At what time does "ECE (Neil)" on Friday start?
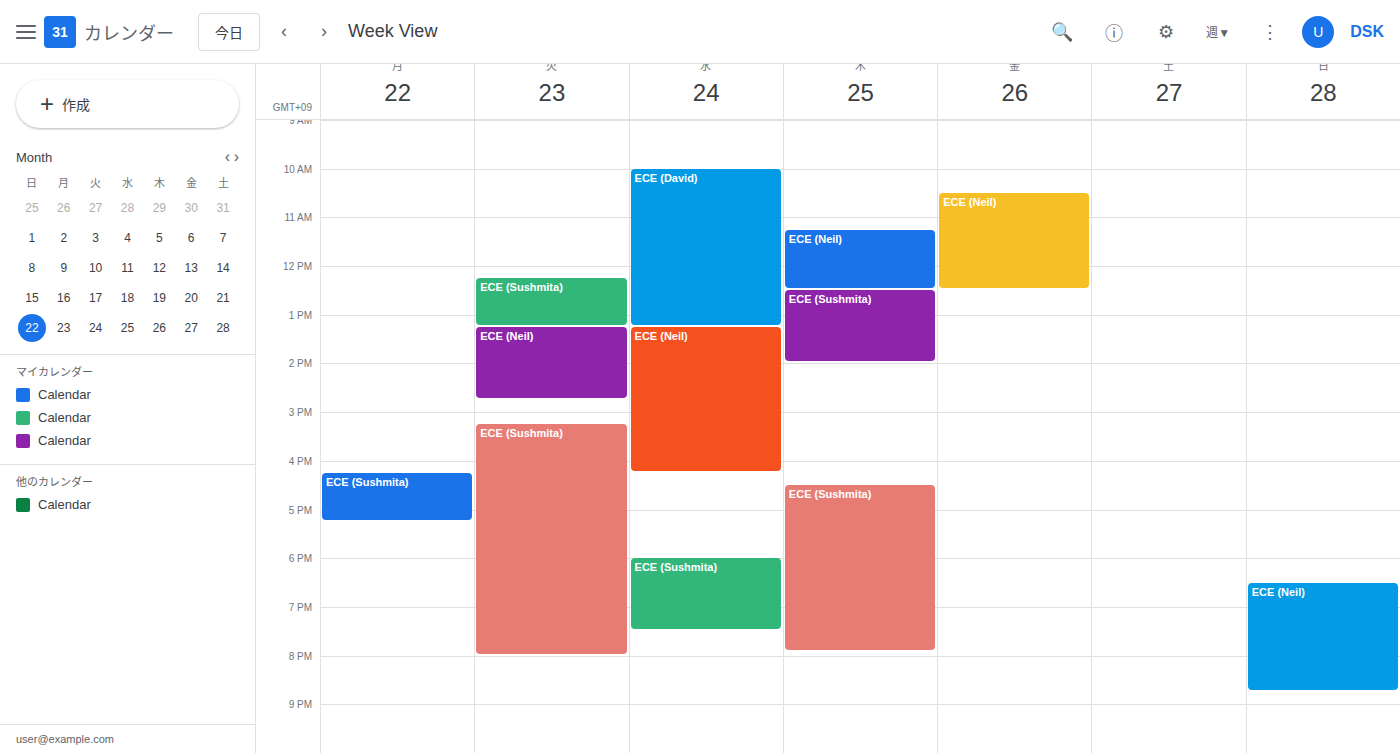
10:30 AM